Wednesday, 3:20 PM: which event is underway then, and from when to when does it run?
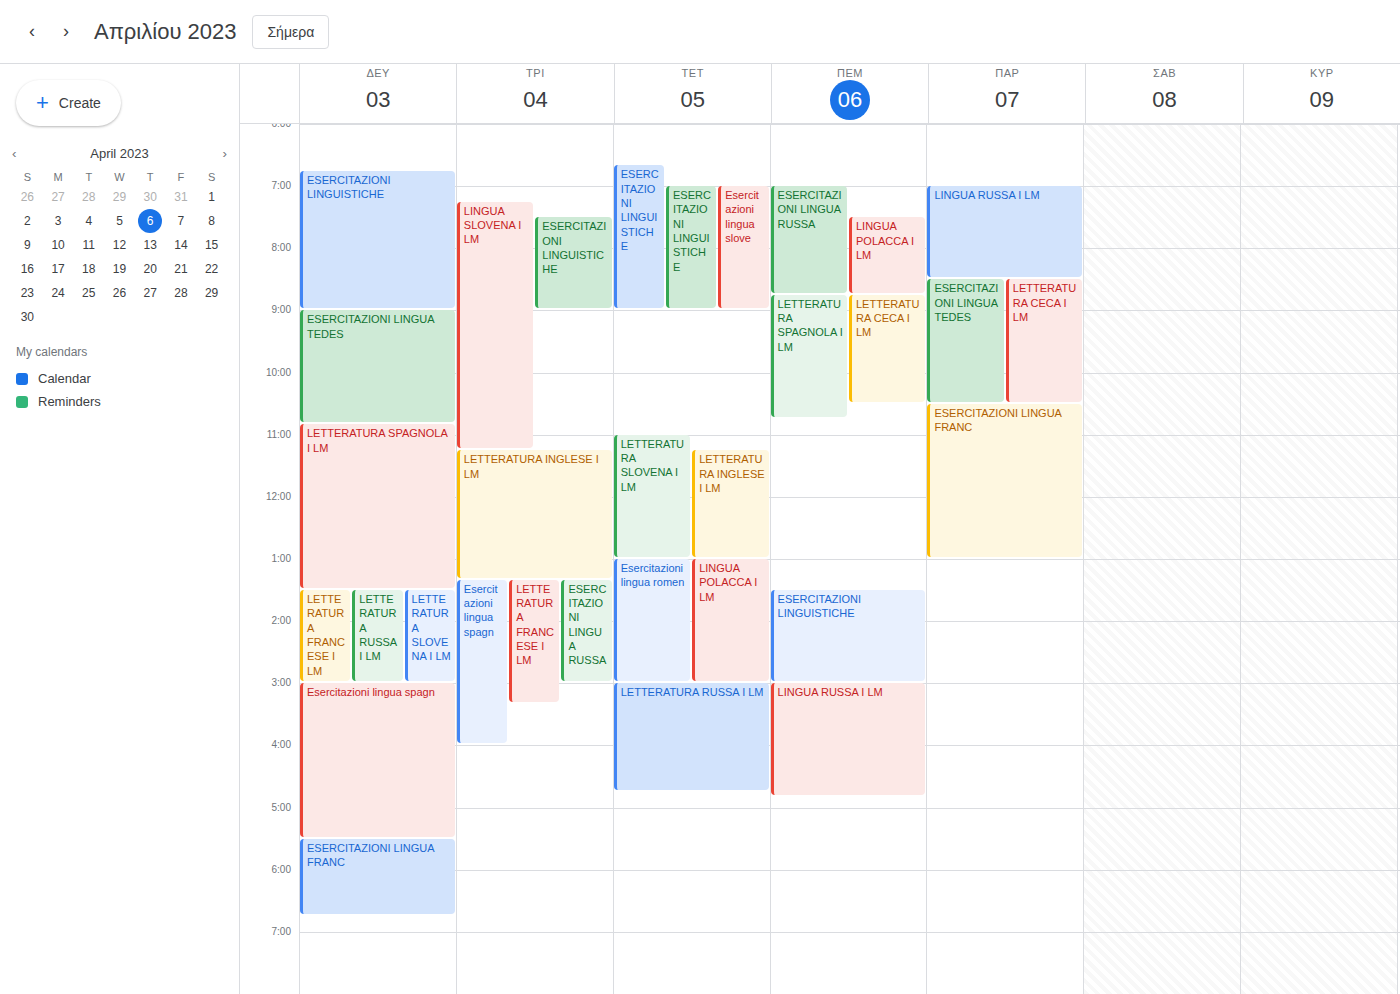
"LETTERATURA RUSSA I LM", 3:00 PM to 4:45 PM